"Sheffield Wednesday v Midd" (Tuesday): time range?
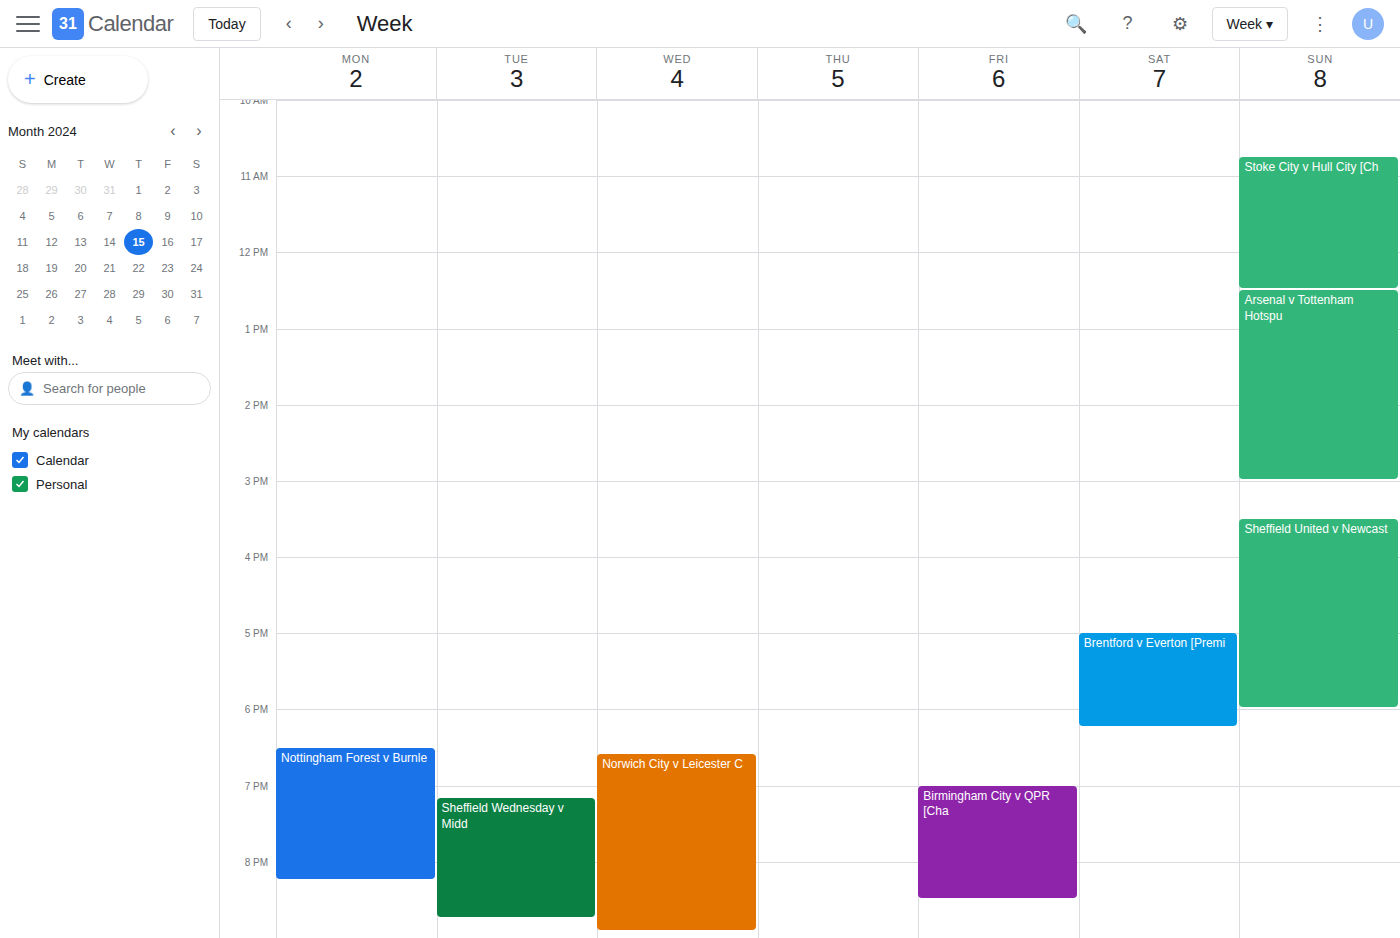
7:10 PM to 8:45 PM